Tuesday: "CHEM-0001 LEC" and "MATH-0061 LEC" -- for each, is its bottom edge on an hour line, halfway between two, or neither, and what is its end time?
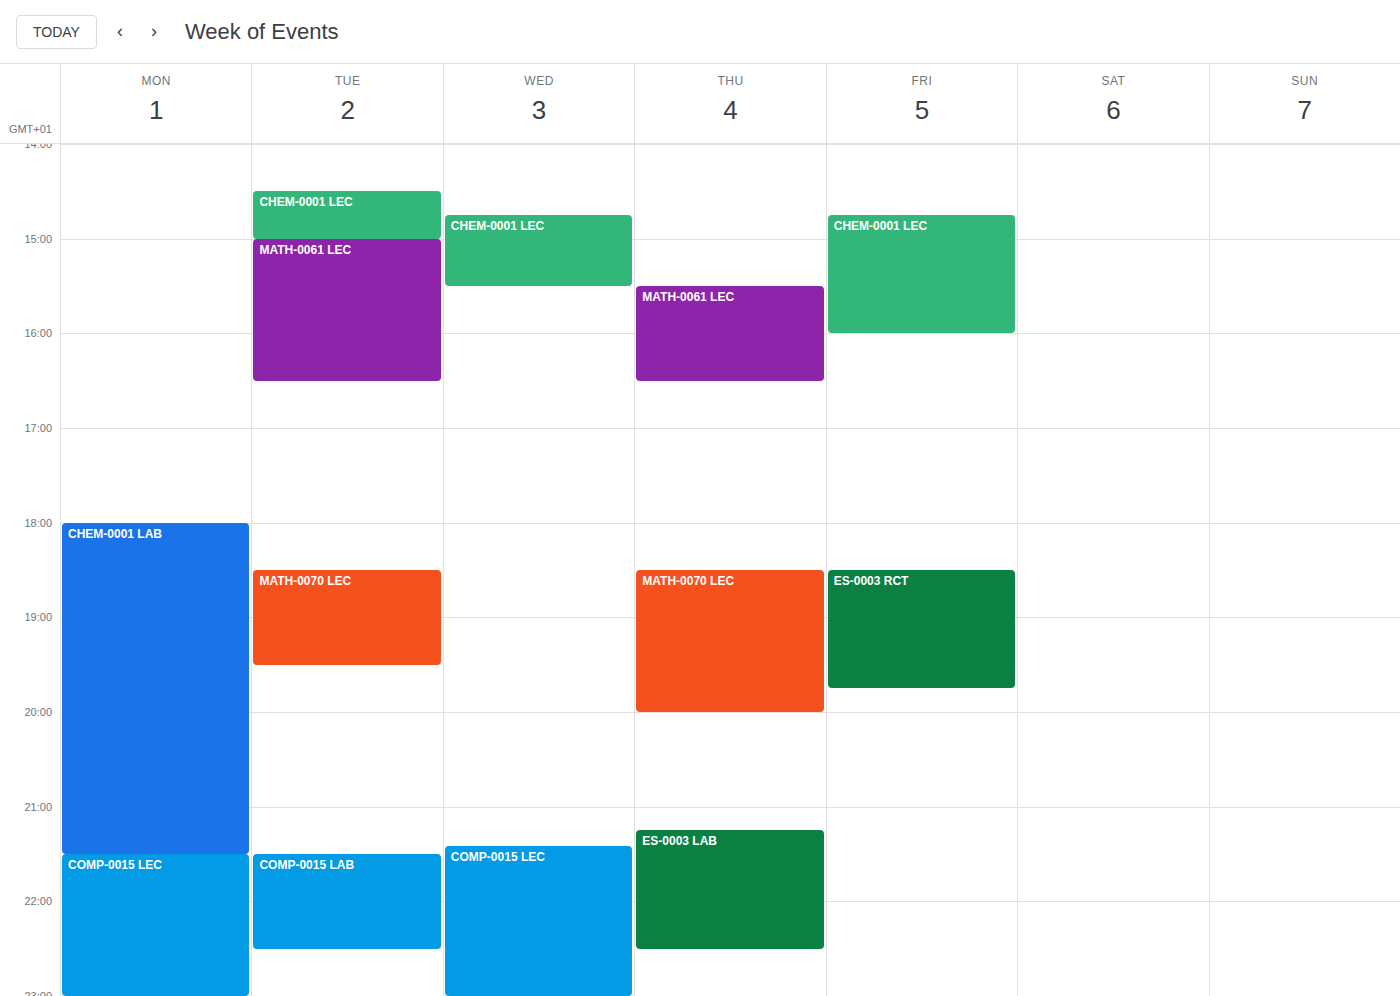
"CHEM-0001 LEC": 3:00 PM, exactly on the 3 PM line. "MATH-0061 LEC": 4:30 PM, halfway between the 4 PM and 5 PM lines.